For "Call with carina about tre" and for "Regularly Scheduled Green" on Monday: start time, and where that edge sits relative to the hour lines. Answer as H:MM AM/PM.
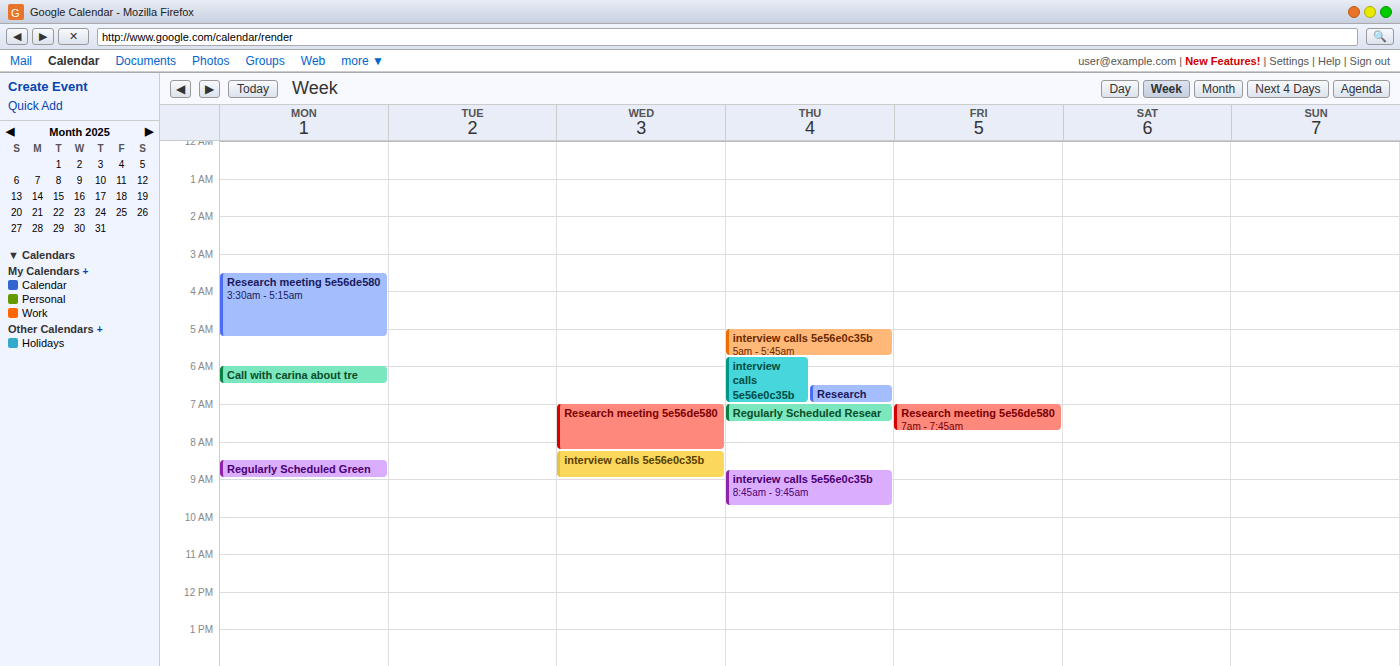
"Call with carina about tre": 6:00 AM, exactly on the 6 AM line. "Regularly Scheduled Green": 8:30 AM, halfway between the 8 AM and 9 AM lines.